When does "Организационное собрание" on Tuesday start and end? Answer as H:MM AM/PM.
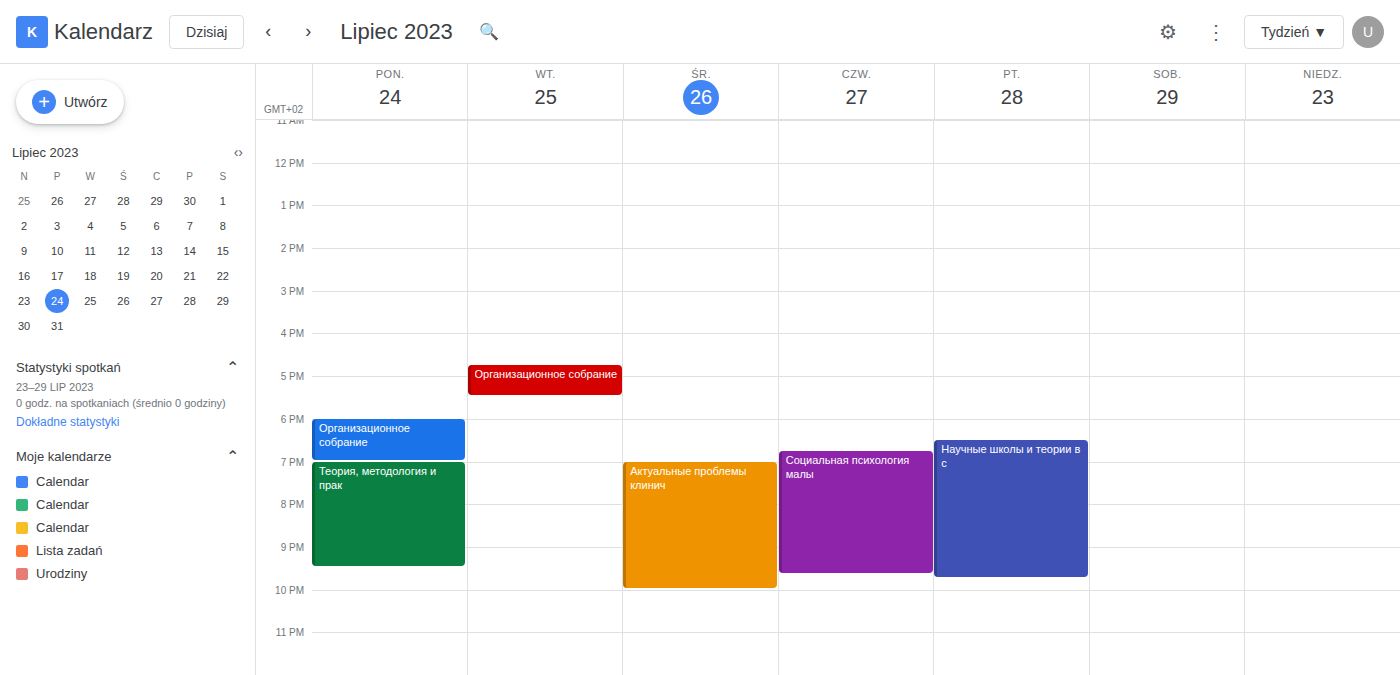
4:45 PM to 5:30 PM